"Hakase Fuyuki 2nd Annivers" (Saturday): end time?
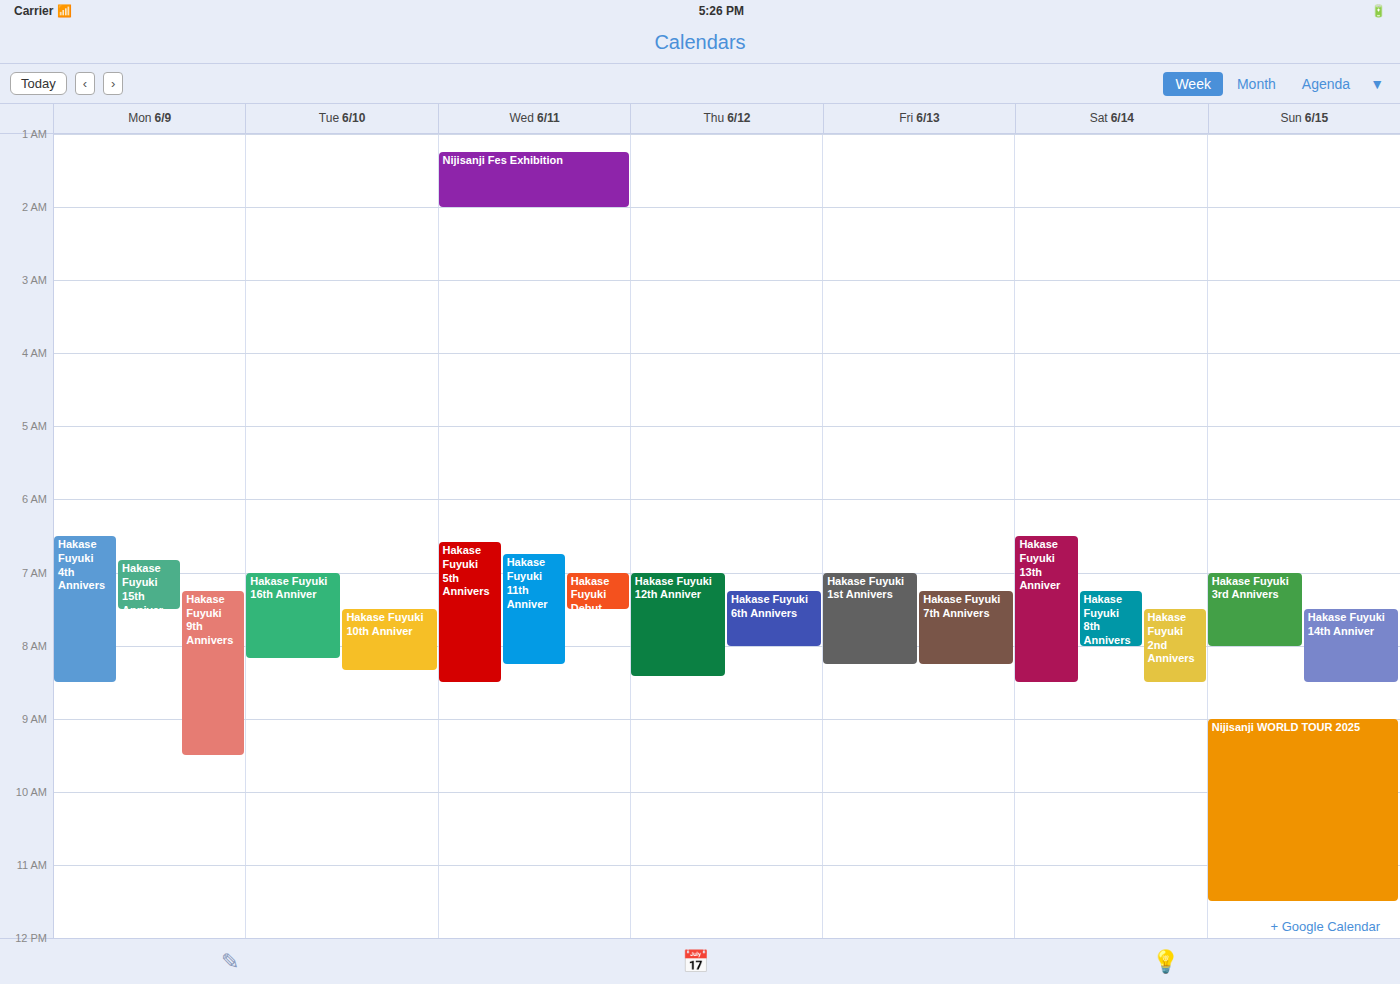
08:30